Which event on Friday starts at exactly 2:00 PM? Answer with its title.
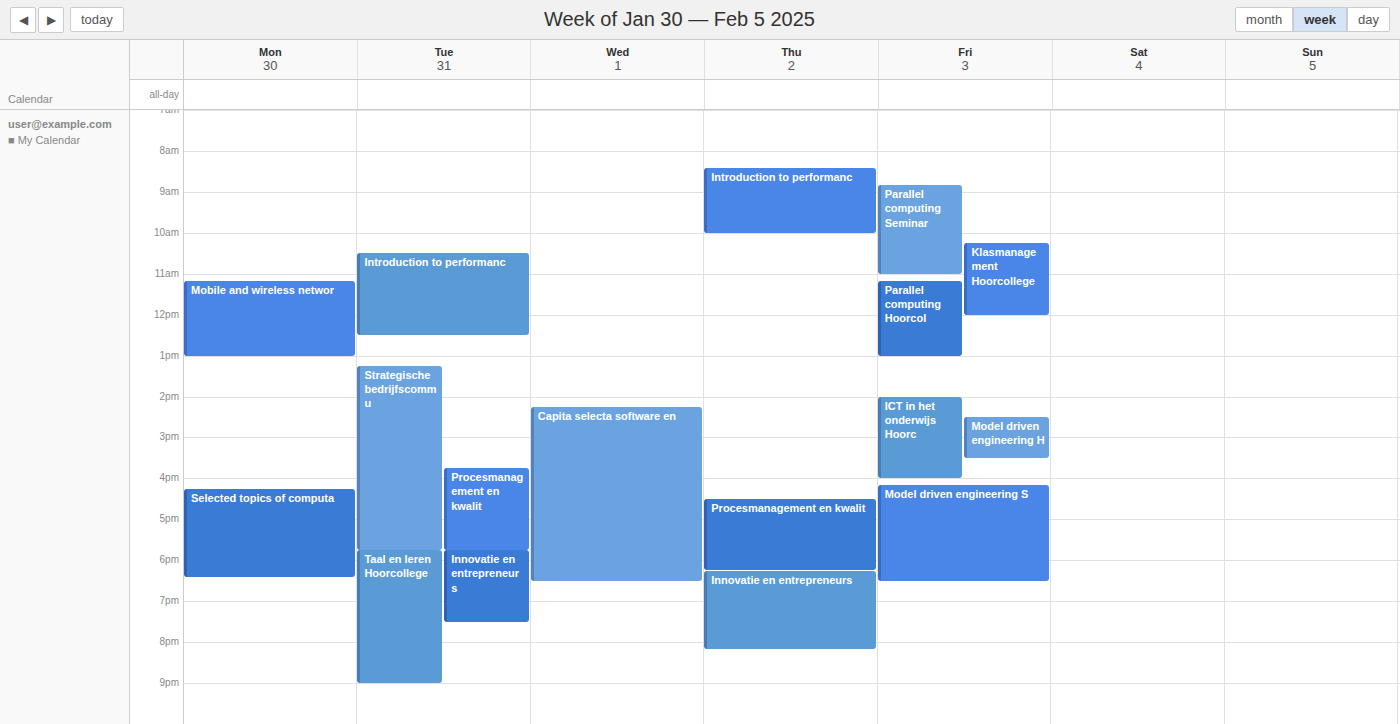
"ICT in het onderwijs Hoorc"